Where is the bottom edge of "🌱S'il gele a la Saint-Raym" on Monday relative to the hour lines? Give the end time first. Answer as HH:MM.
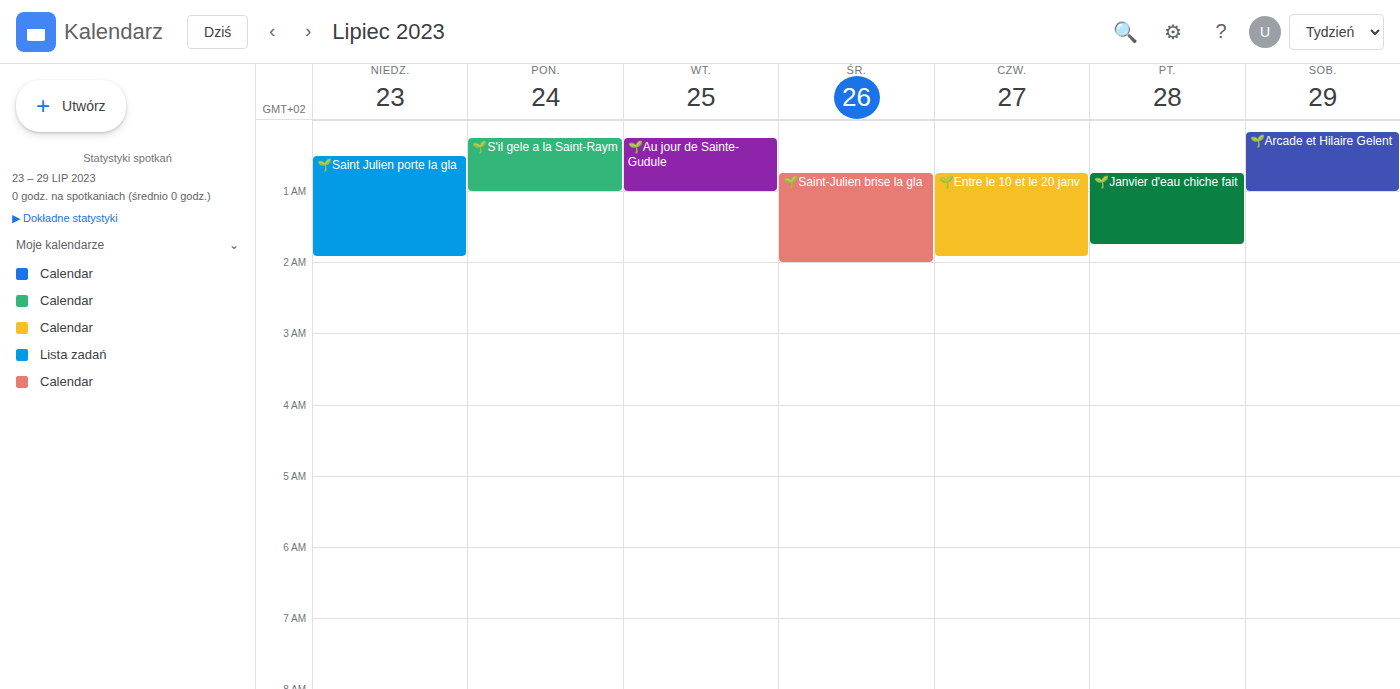
01:00 -- exactly on the 01:00 line.